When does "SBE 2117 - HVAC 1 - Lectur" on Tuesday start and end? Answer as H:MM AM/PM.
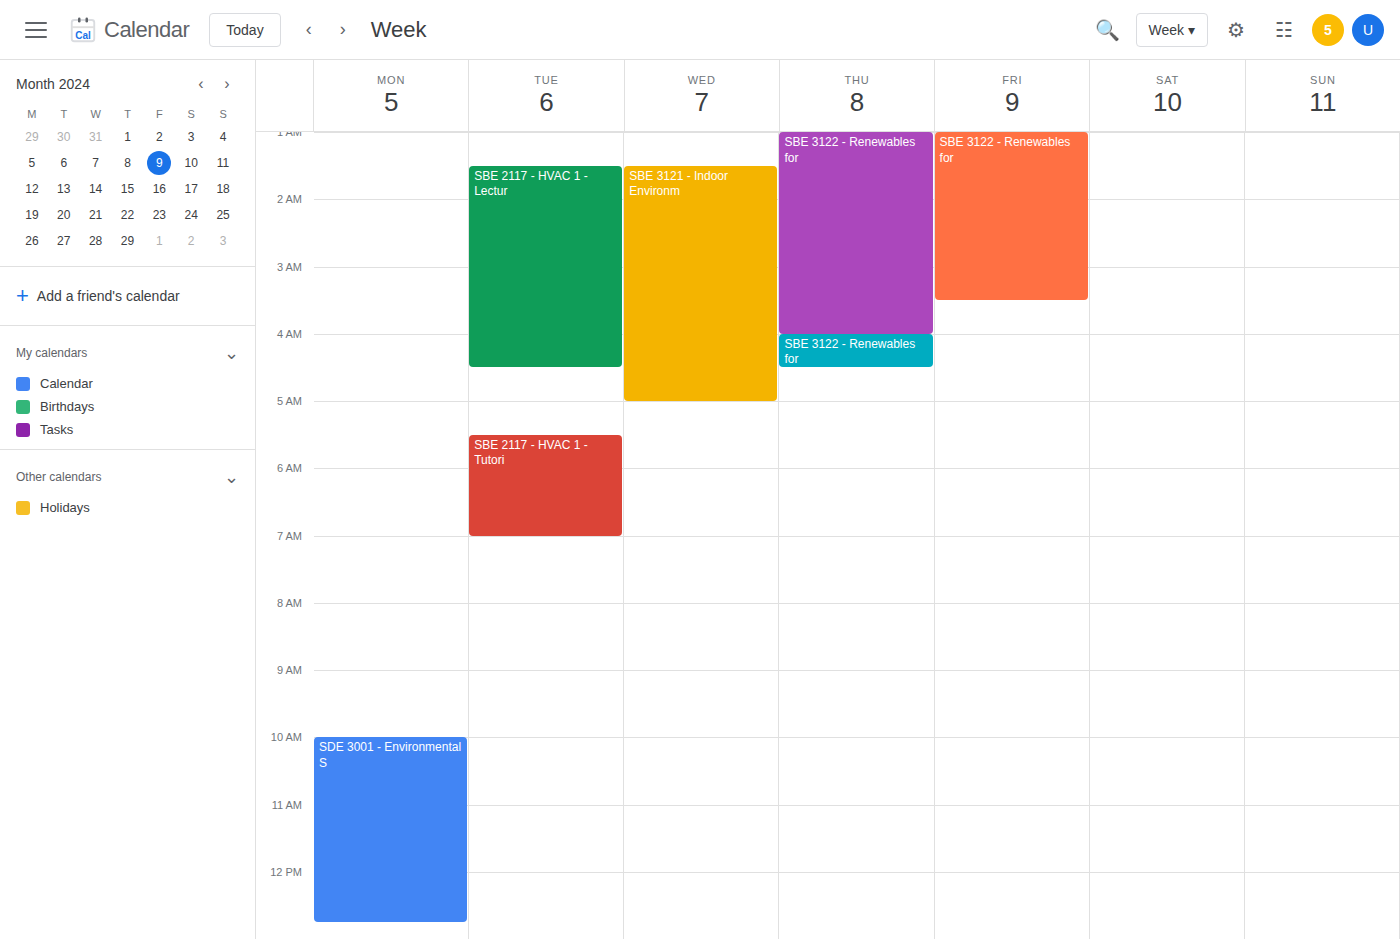
1:30 AM to 4:30 AM